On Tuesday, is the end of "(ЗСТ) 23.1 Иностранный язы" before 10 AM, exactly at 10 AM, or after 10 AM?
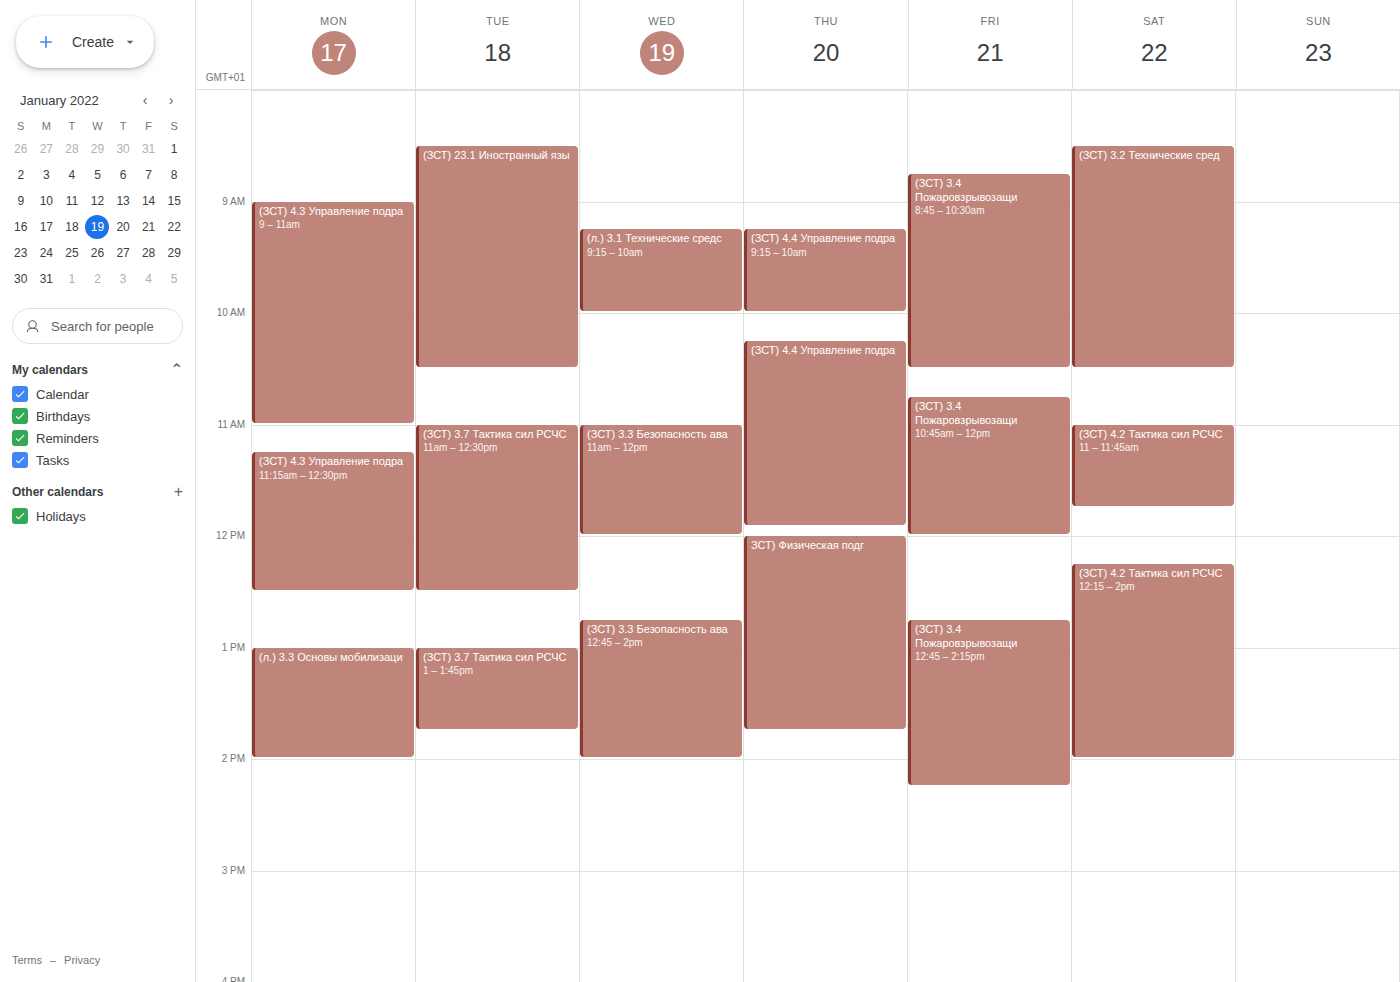
10:30 AM -- after 10 AM, 30 minutes below the 10 AM line.